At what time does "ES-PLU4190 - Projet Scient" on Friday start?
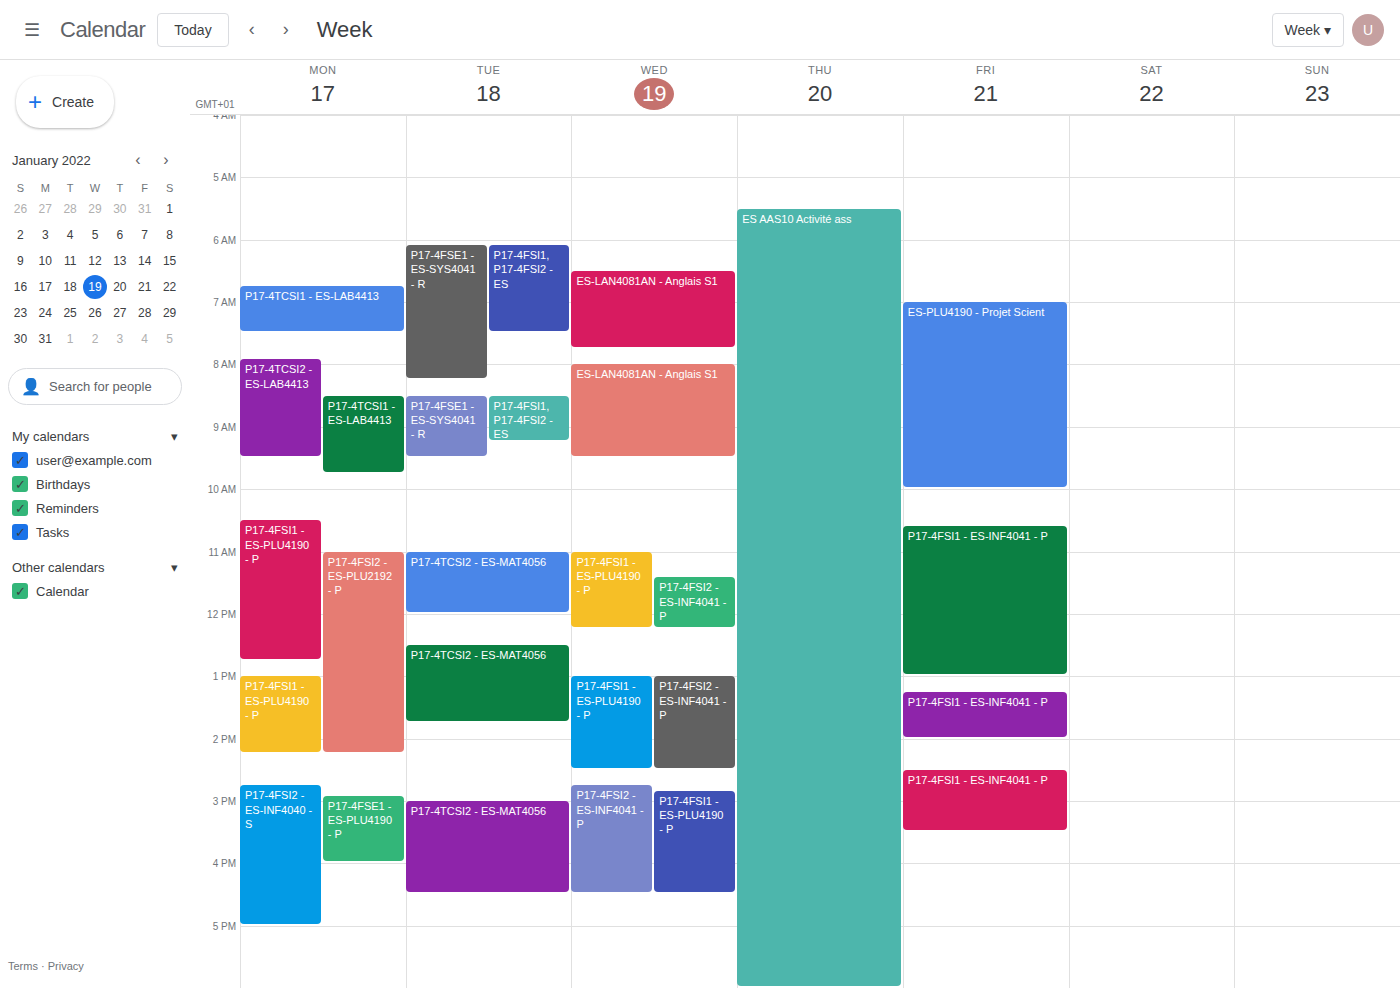
7:00 AM